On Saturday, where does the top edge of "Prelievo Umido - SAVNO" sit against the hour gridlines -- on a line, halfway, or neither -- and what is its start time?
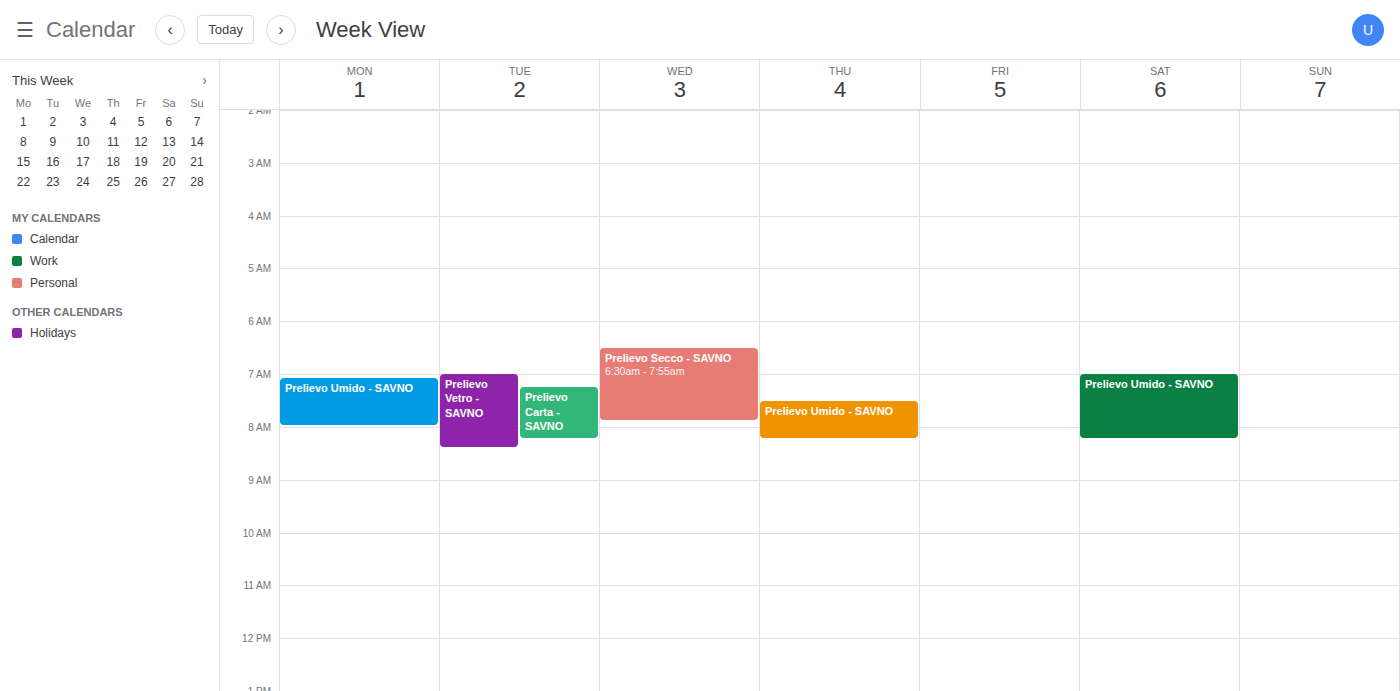
7:00 AM -- exactly on the 7 AM line.